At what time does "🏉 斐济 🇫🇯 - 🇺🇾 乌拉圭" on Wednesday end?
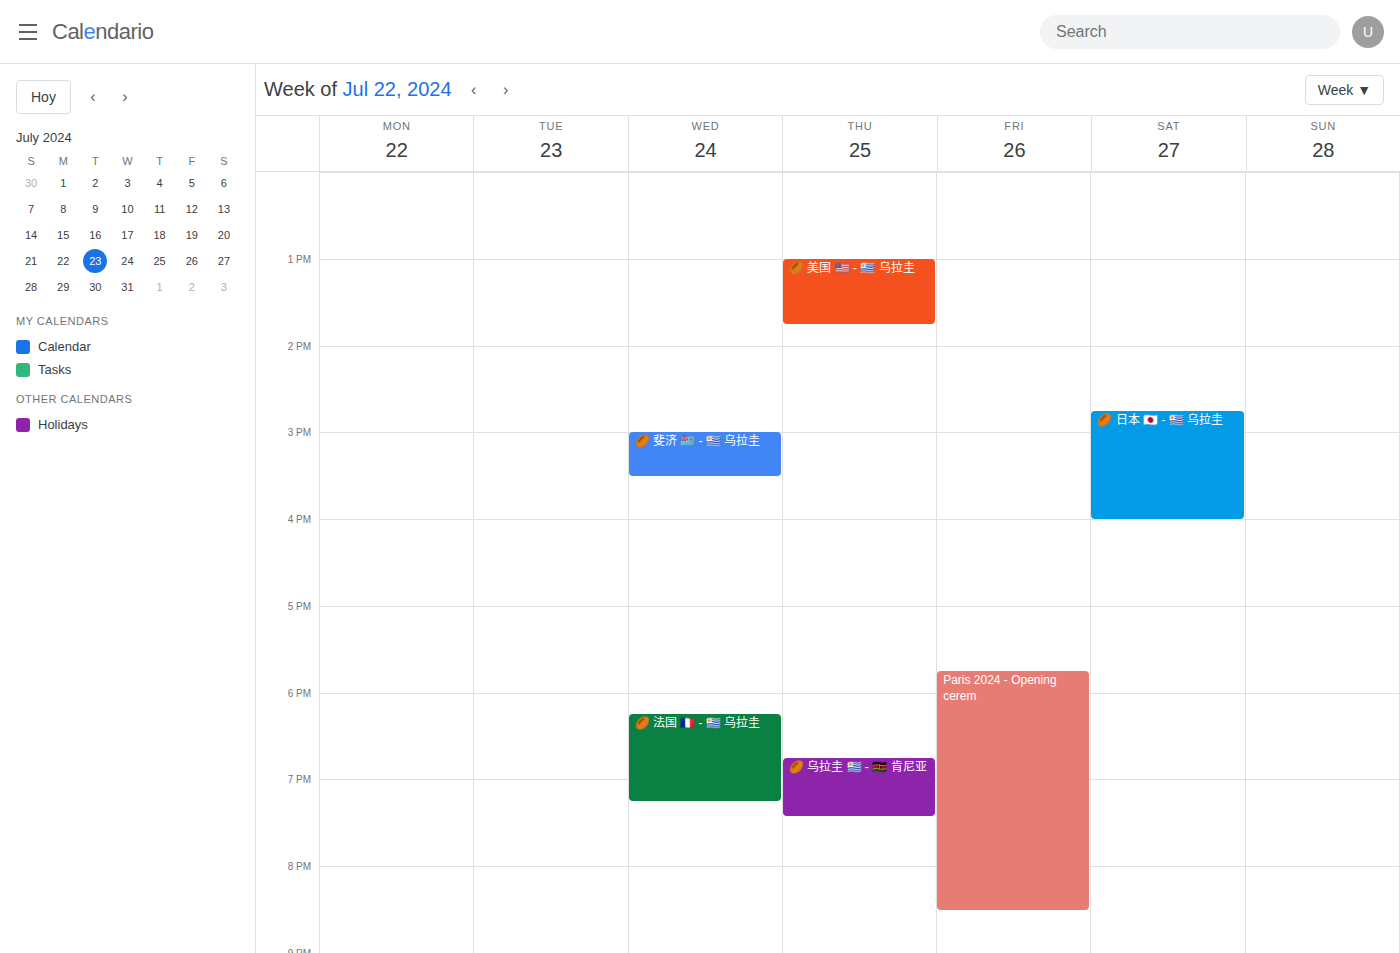
3:30 PM